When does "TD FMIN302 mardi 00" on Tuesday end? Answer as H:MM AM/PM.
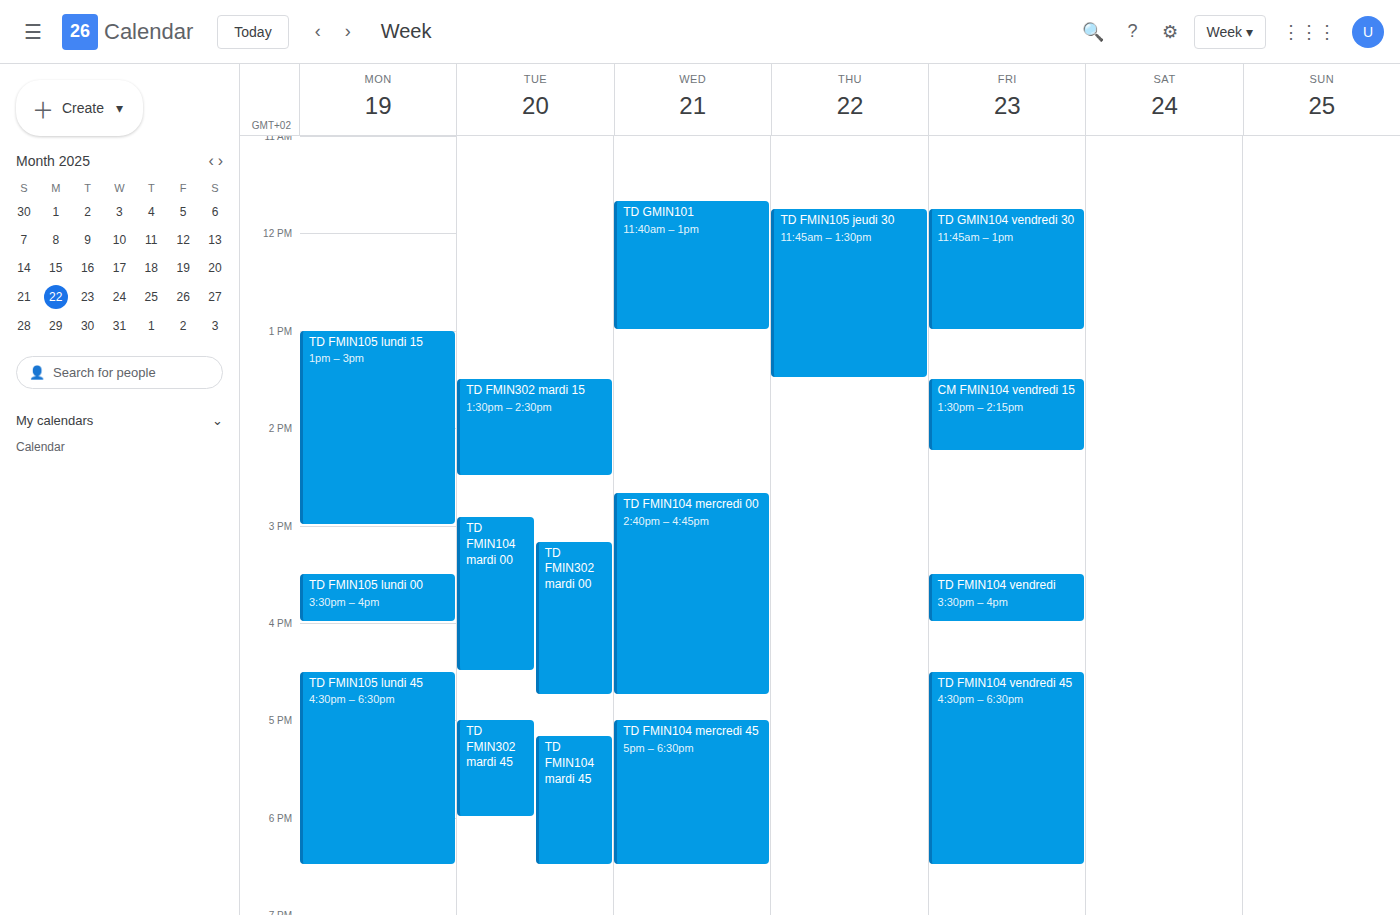
4:45 PM